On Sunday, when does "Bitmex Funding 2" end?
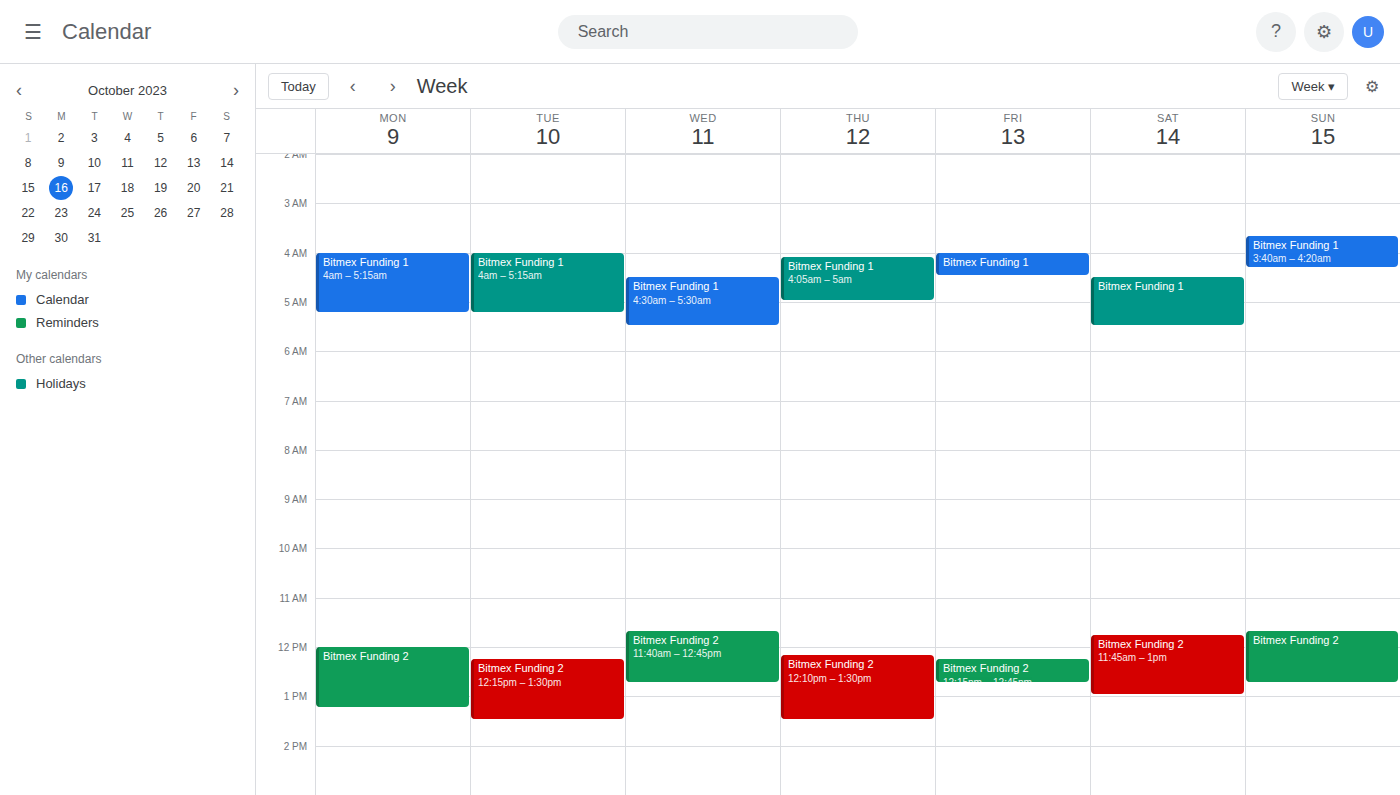
12:45